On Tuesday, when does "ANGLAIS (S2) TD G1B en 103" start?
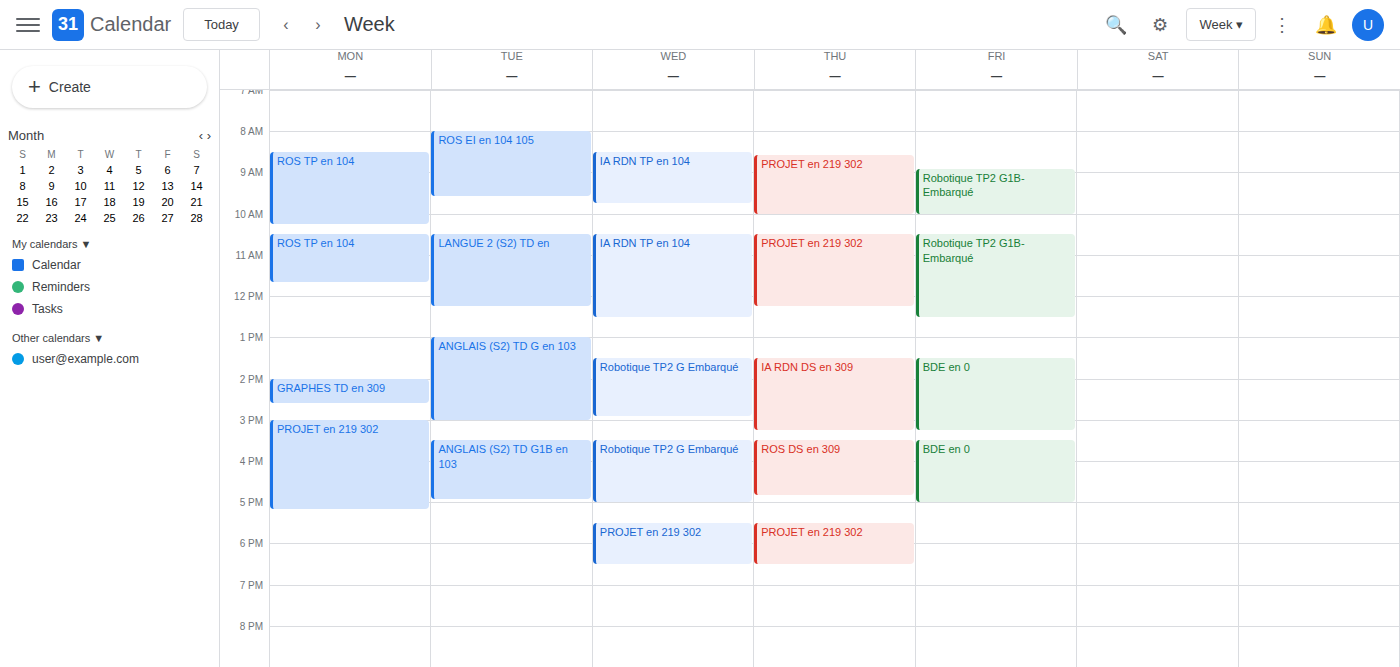
3:30 PM